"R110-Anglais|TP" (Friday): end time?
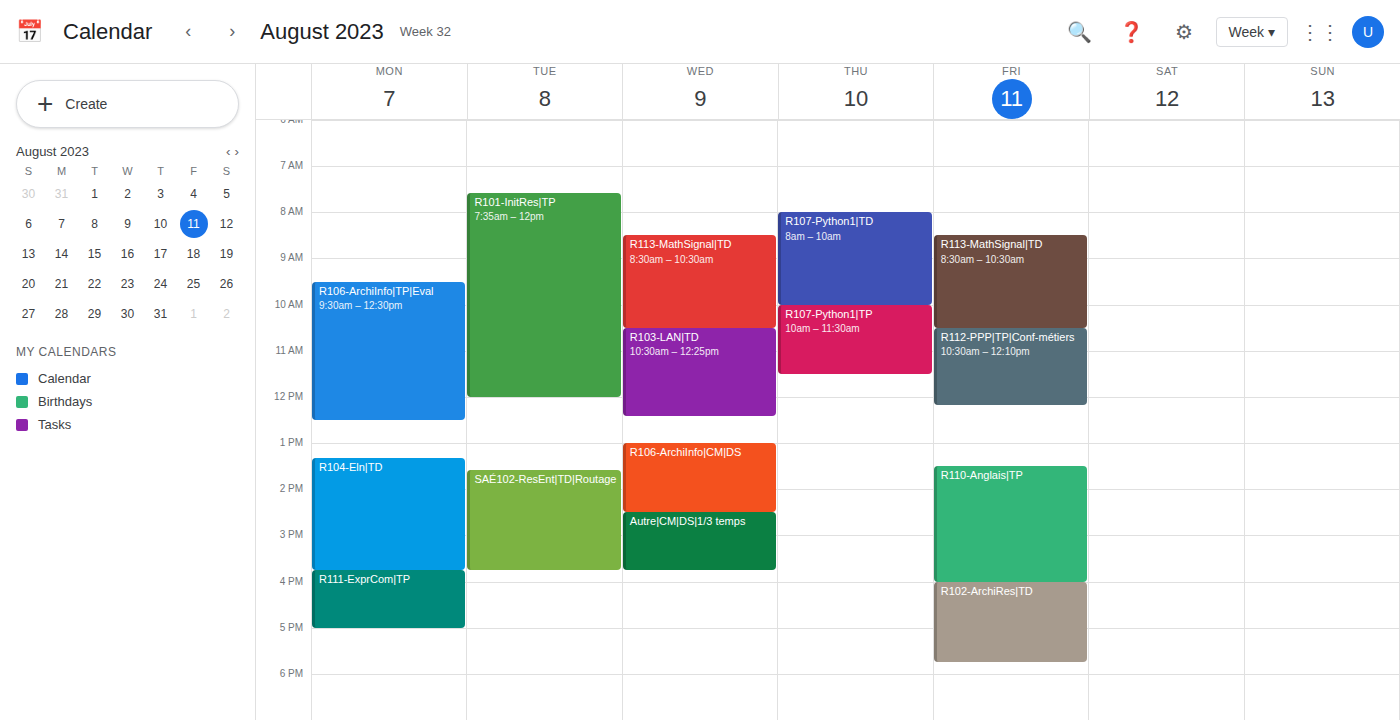
4:00 PM